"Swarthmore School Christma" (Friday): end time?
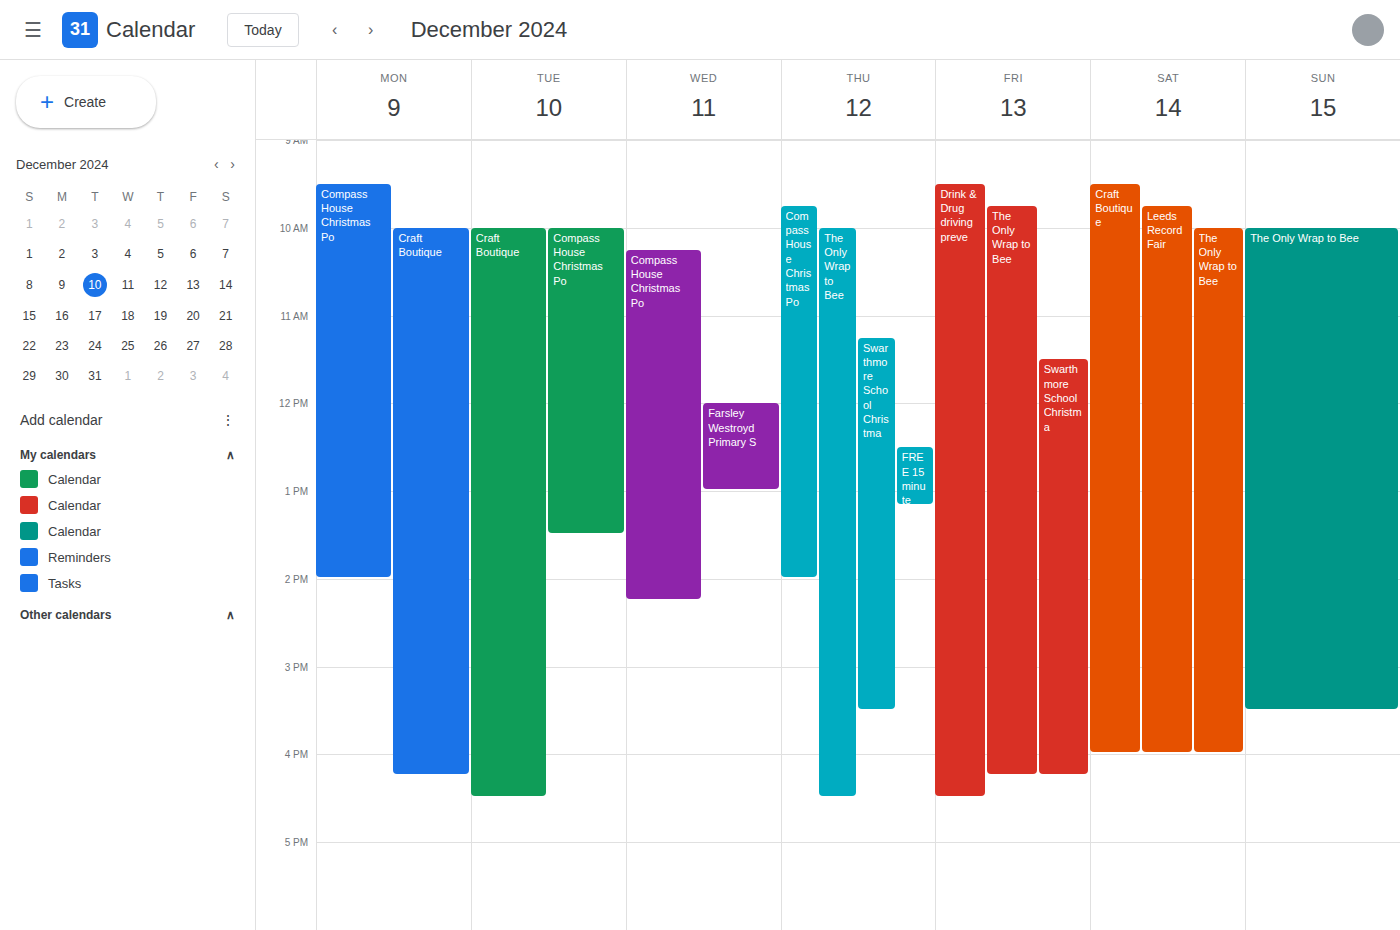
16:15